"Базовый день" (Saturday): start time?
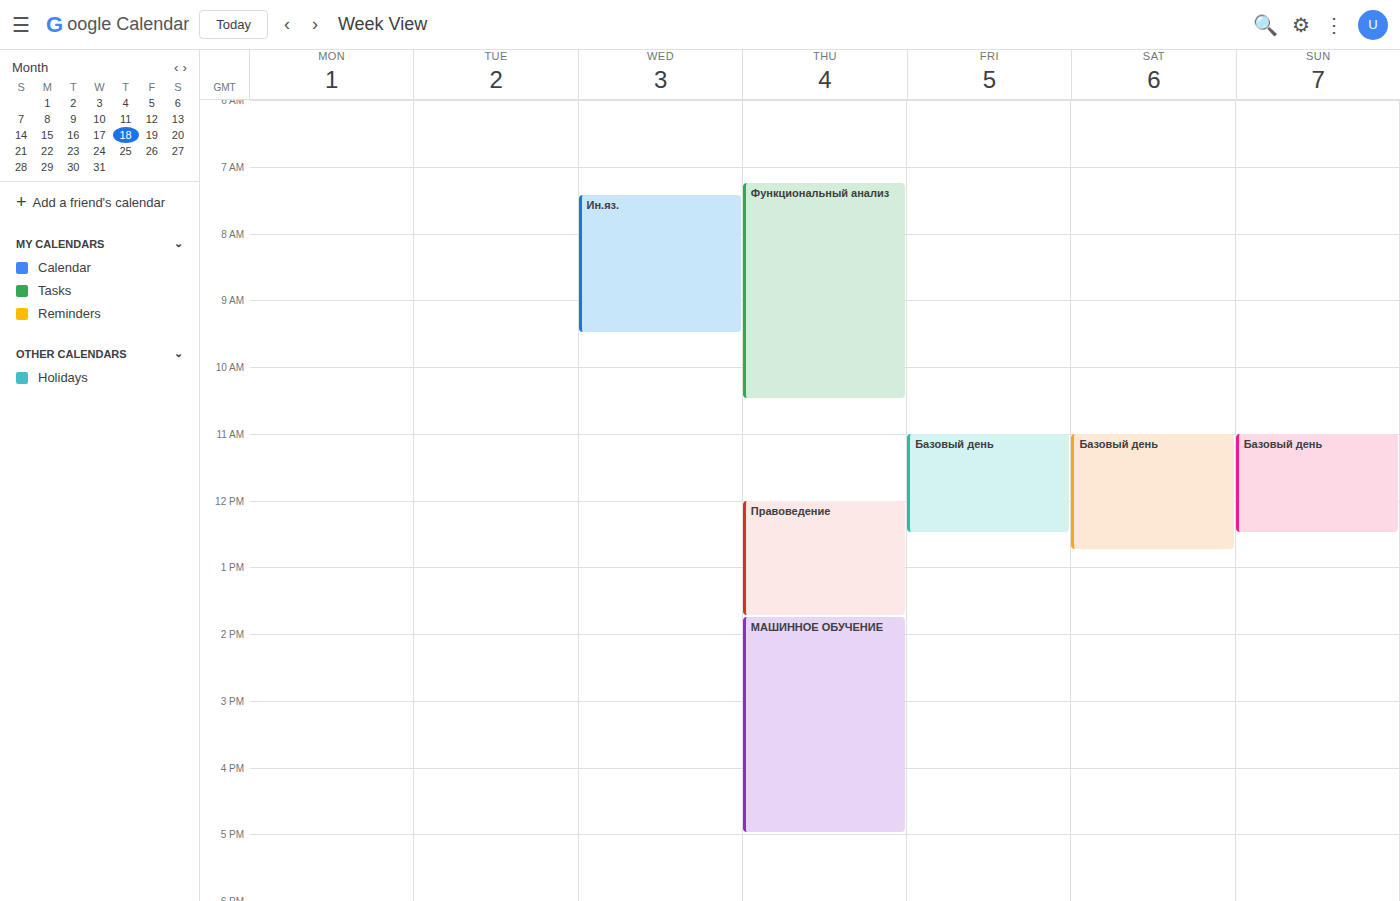
11:00 AM